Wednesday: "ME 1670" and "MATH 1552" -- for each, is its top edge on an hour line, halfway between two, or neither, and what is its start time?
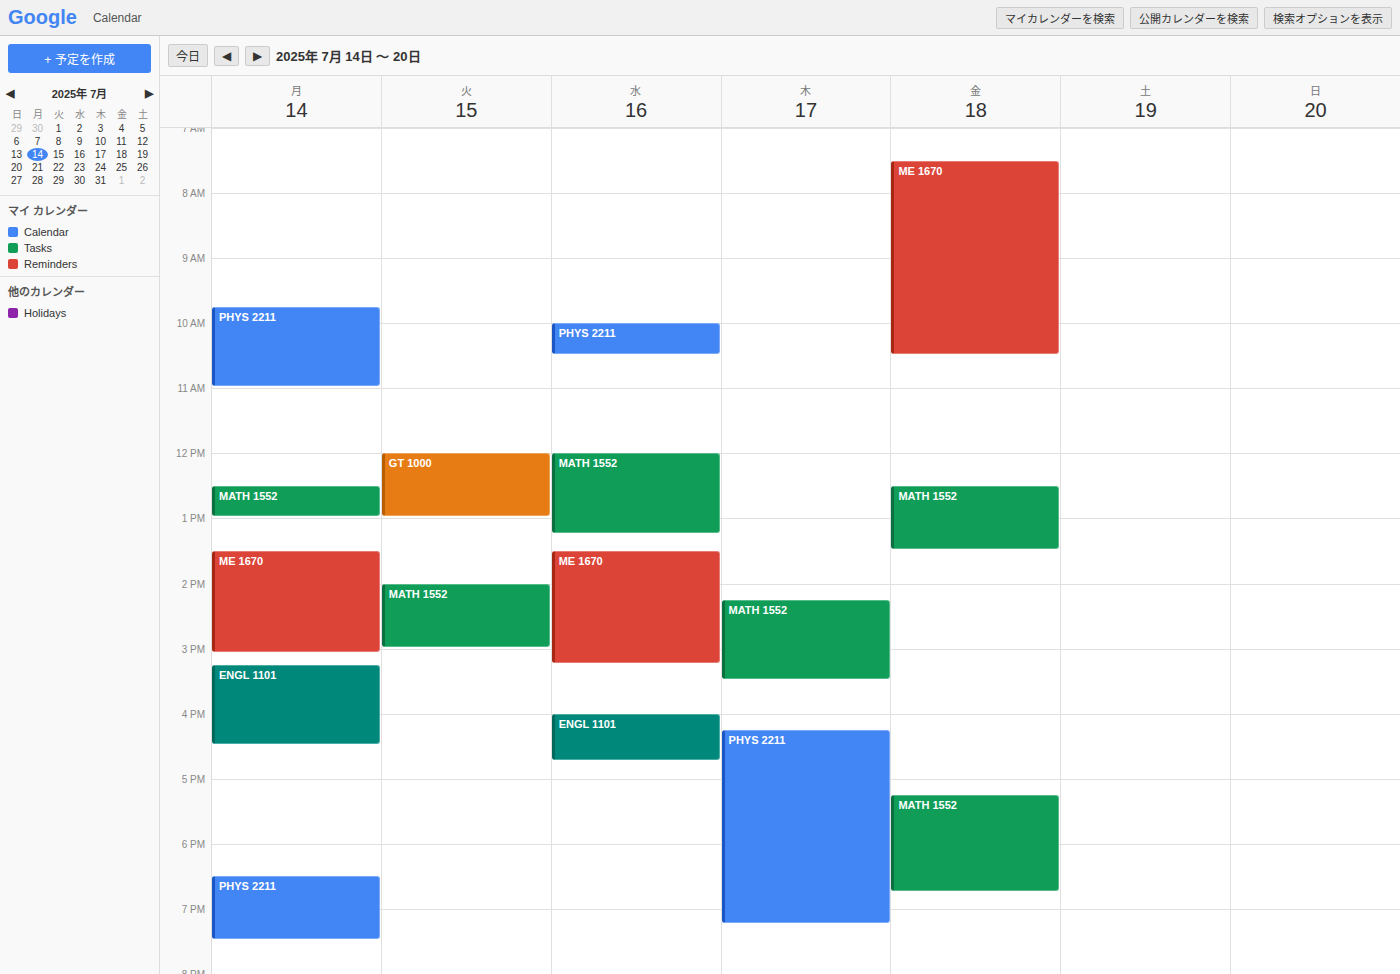
"ME 1670": 1:30 PM, halfway between the 1 PM and 2 PM lines. "MATH 1552": 12:00 PM, exactly on the 12 PM line.